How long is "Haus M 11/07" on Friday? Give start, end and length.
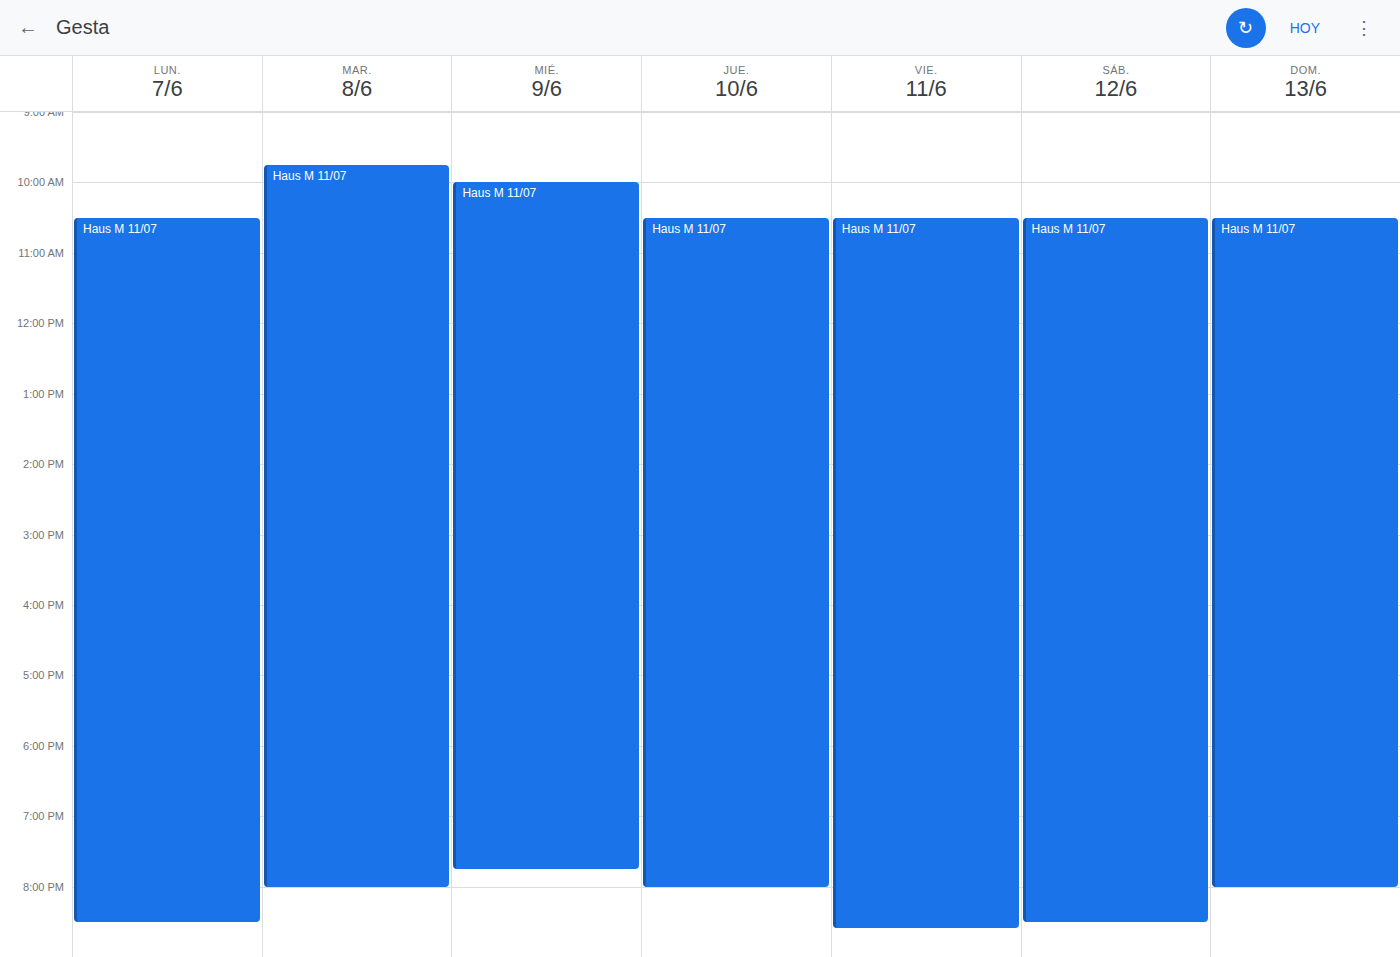
10:30 AM to 8:35 PM, 10 hours 5 minutes